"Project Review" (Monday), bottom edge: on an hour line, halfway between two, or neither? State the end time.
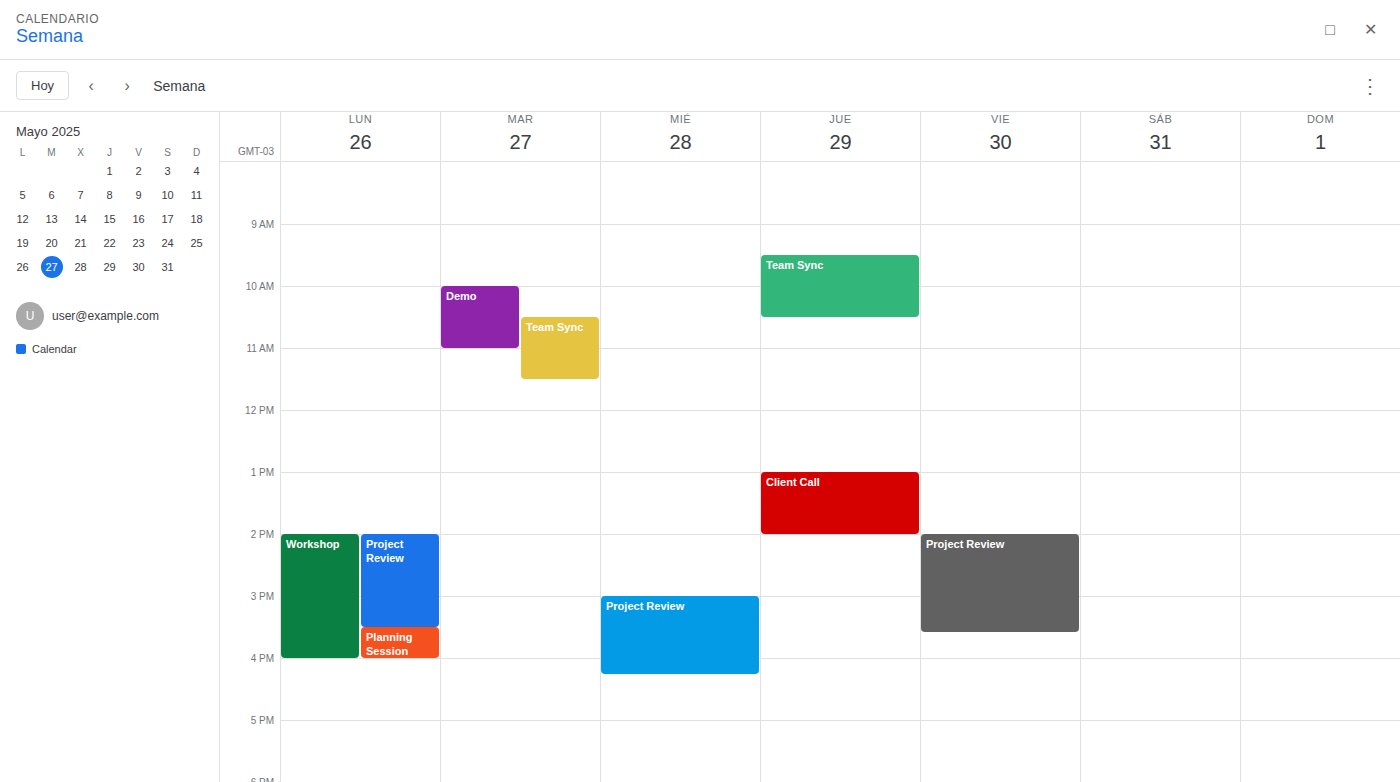
3:30 PM -- halfway between the 3 PM and 4 PM lines.